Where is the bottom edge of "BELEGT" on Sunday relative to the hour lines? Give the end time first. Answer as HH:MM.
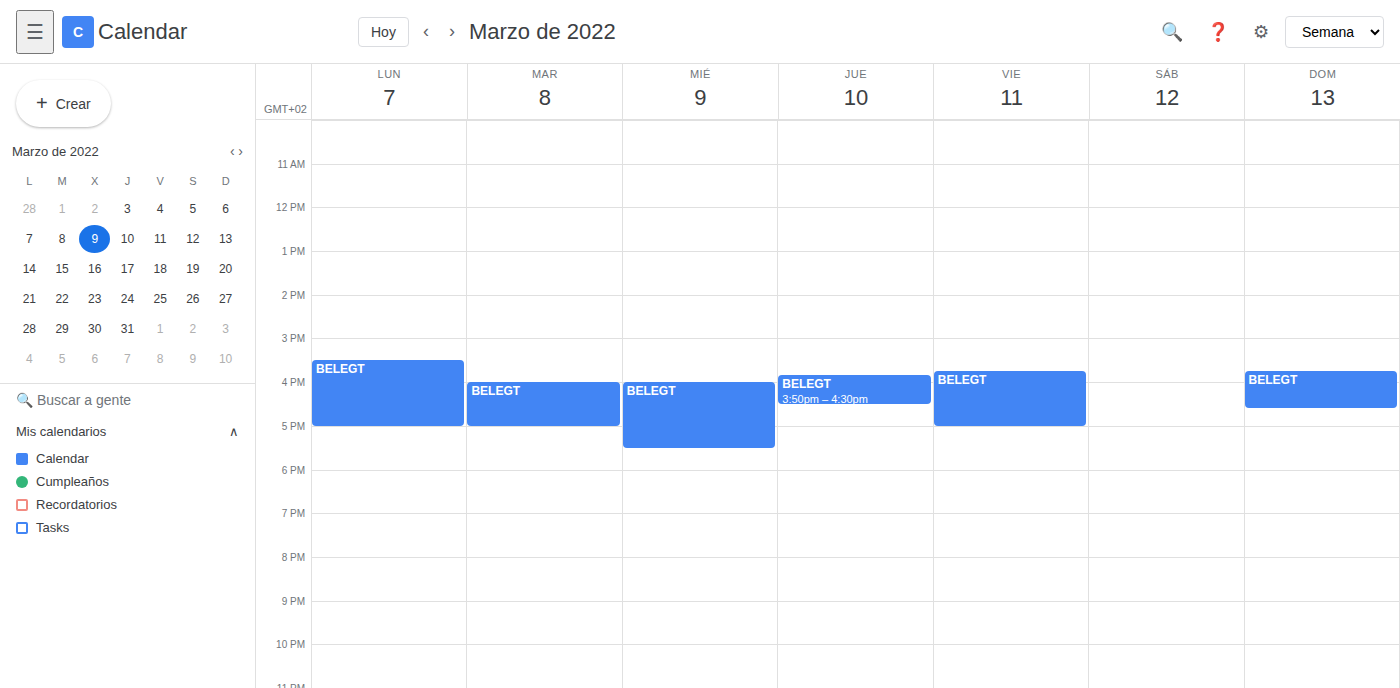
16:35 -- neither: 35 minutes below the 16:00 line and 25 minutes above the 17:00 line.